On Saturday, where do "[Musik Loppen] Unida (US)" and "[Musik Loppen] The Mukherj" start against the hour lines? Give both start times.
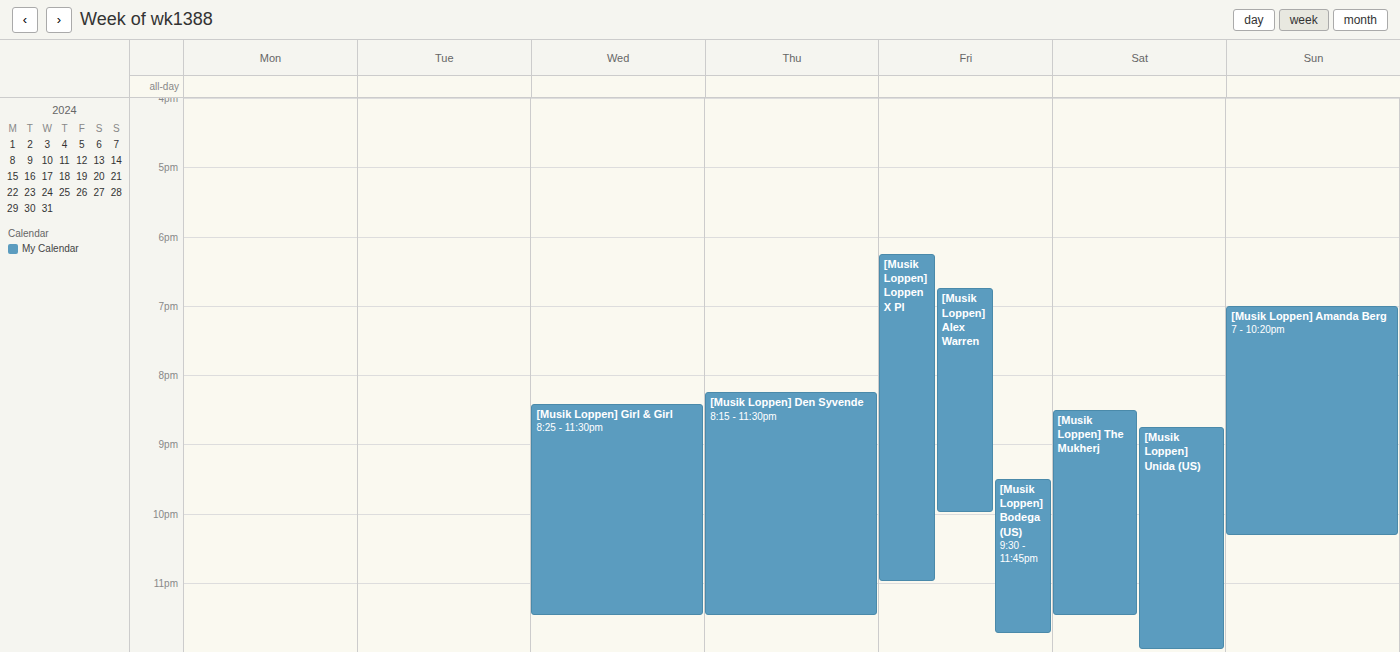
"[Musik Loppen] Unida (US)": 8:45 PM, neither: three quarters of the way from the 8 PM line to the 9 PM line. "[Musik Loppen] The Mukherj": 8:30 PM, halfway between the 8 PM and 9 PM lines.